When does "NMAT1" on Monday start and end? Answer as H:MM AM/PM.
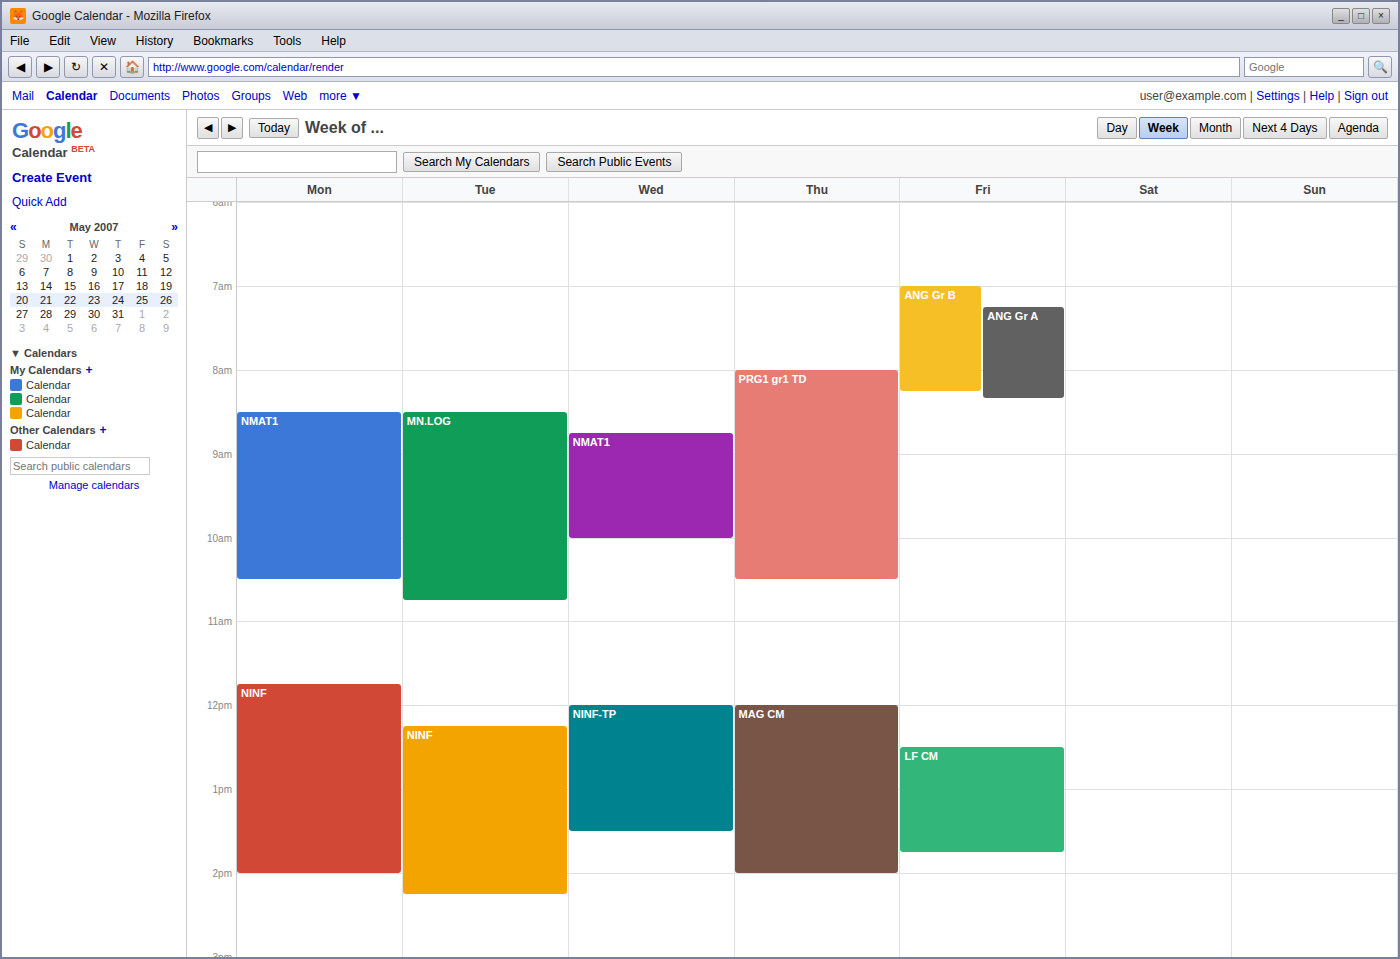
8:30 AM to 10:30 AM